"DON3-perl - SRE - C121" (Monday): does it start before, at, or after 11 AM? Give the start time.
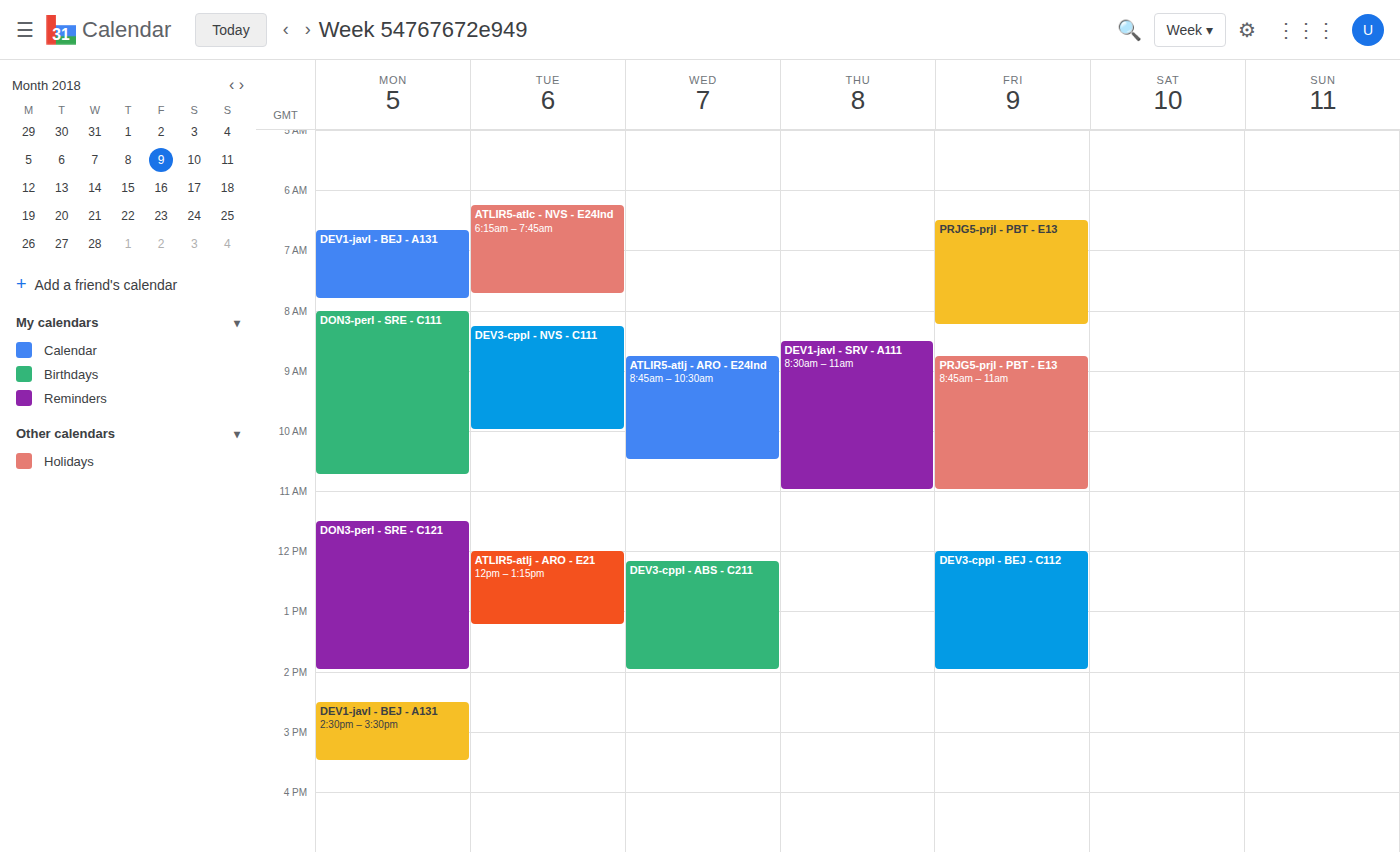
11:30 AM -- after 11 AM, 30 minutes below the 11 AM line.